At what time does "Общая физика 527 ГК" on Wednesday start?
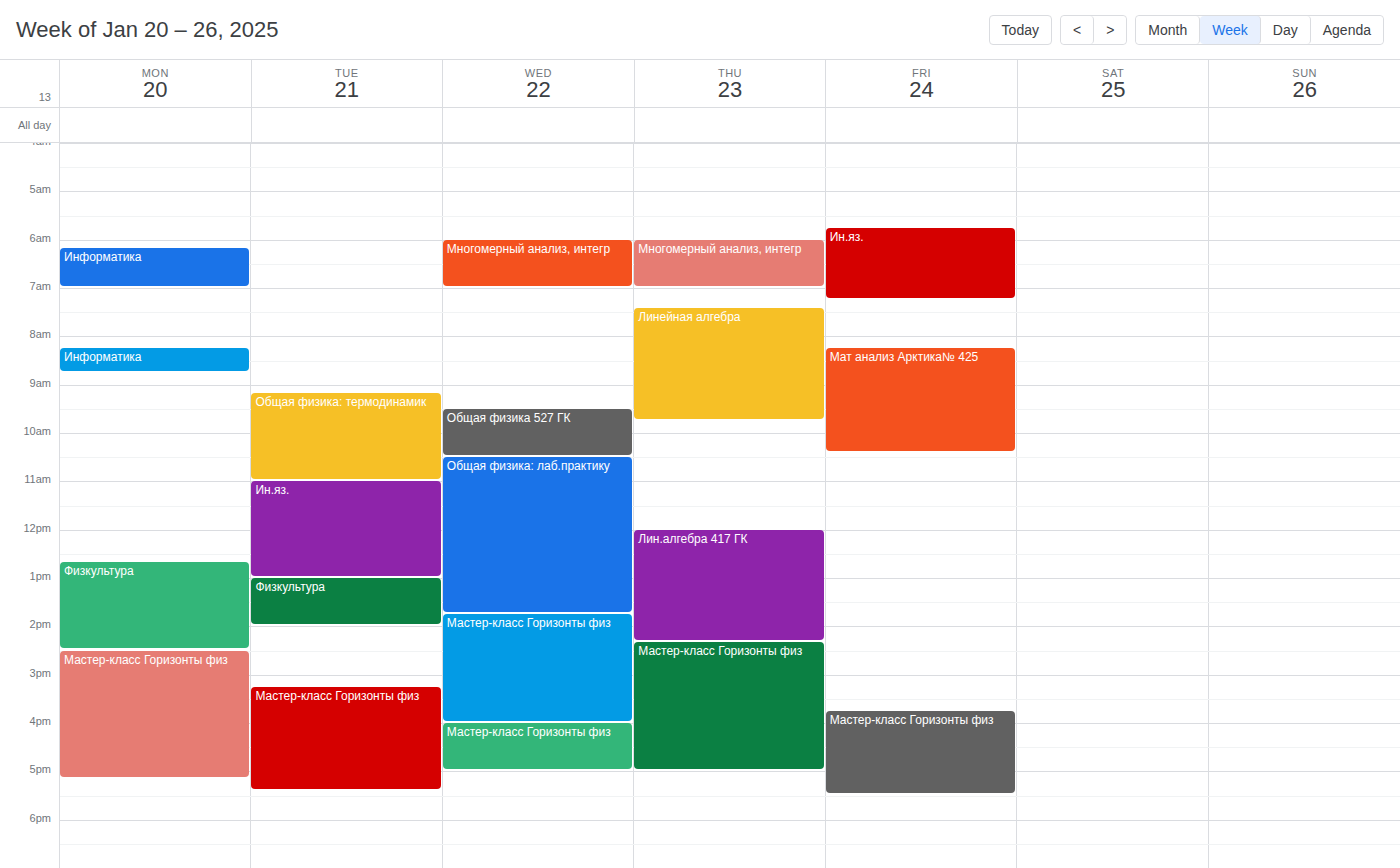
9:30 AM